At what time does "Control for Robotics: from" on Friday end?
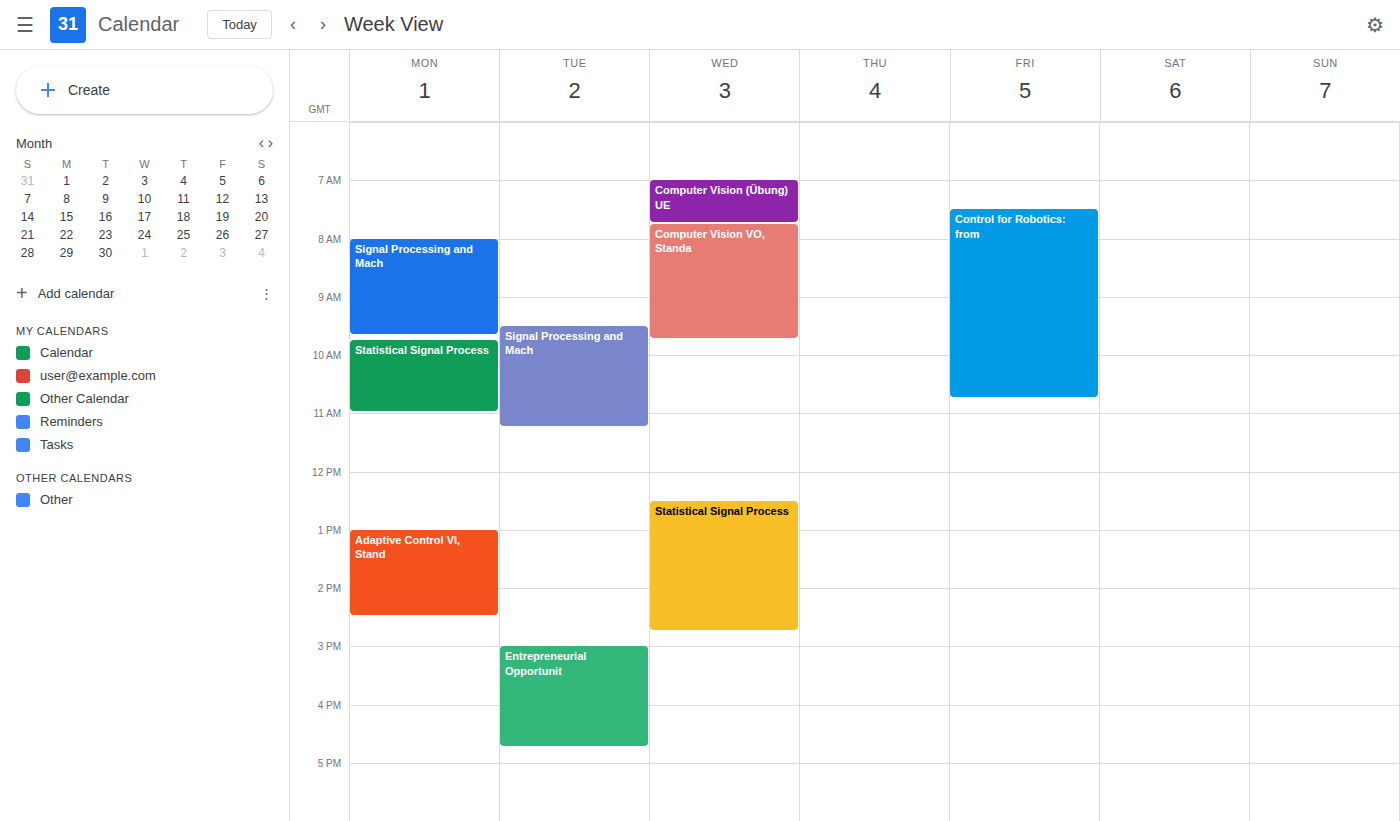
10:45 AM